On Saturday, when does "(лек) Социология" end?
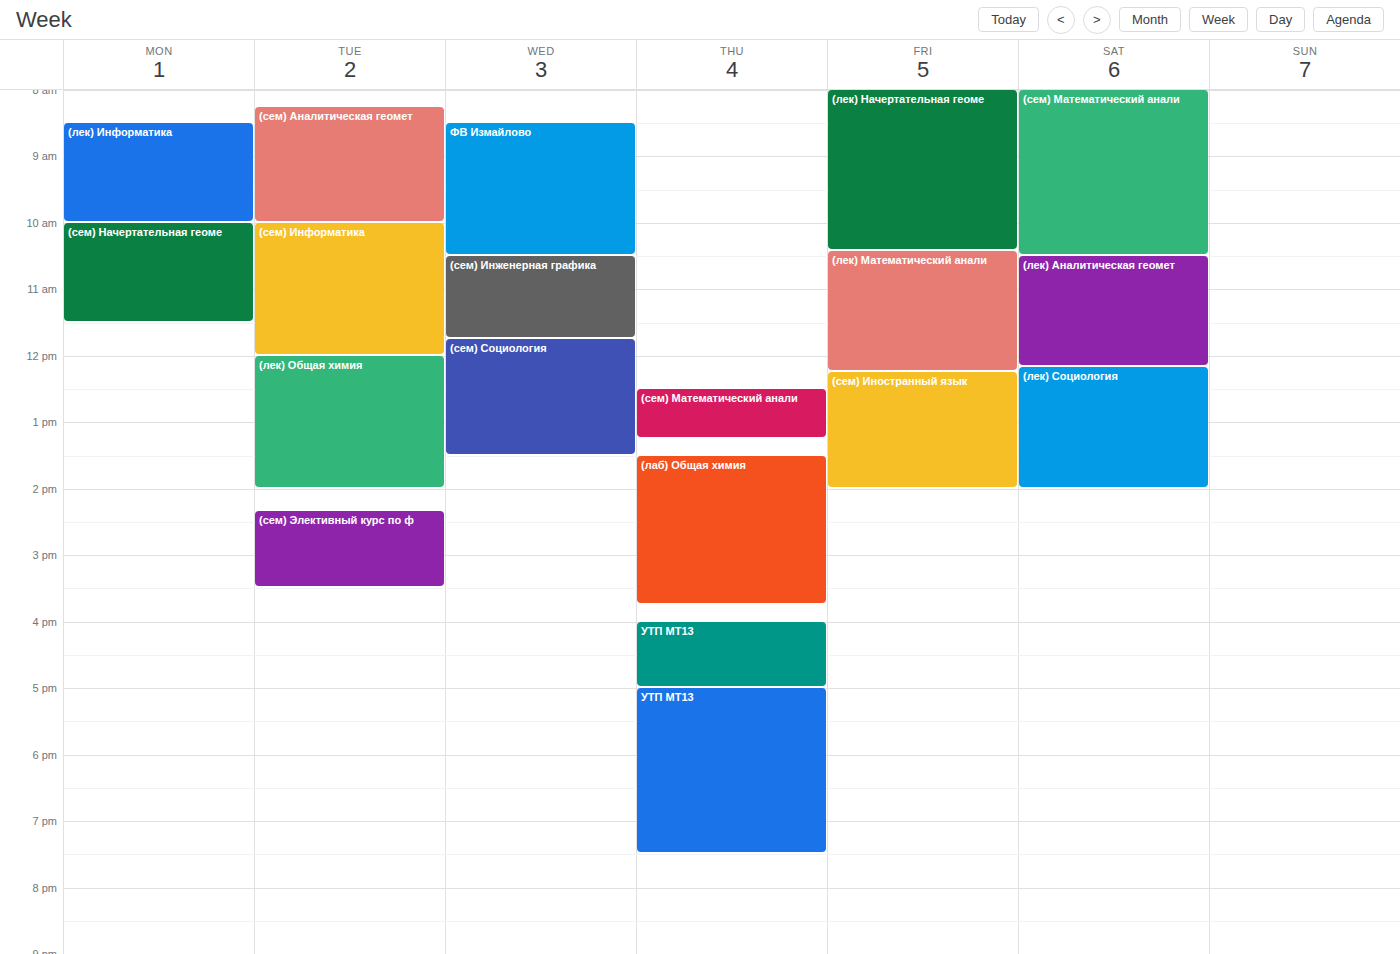
14:00